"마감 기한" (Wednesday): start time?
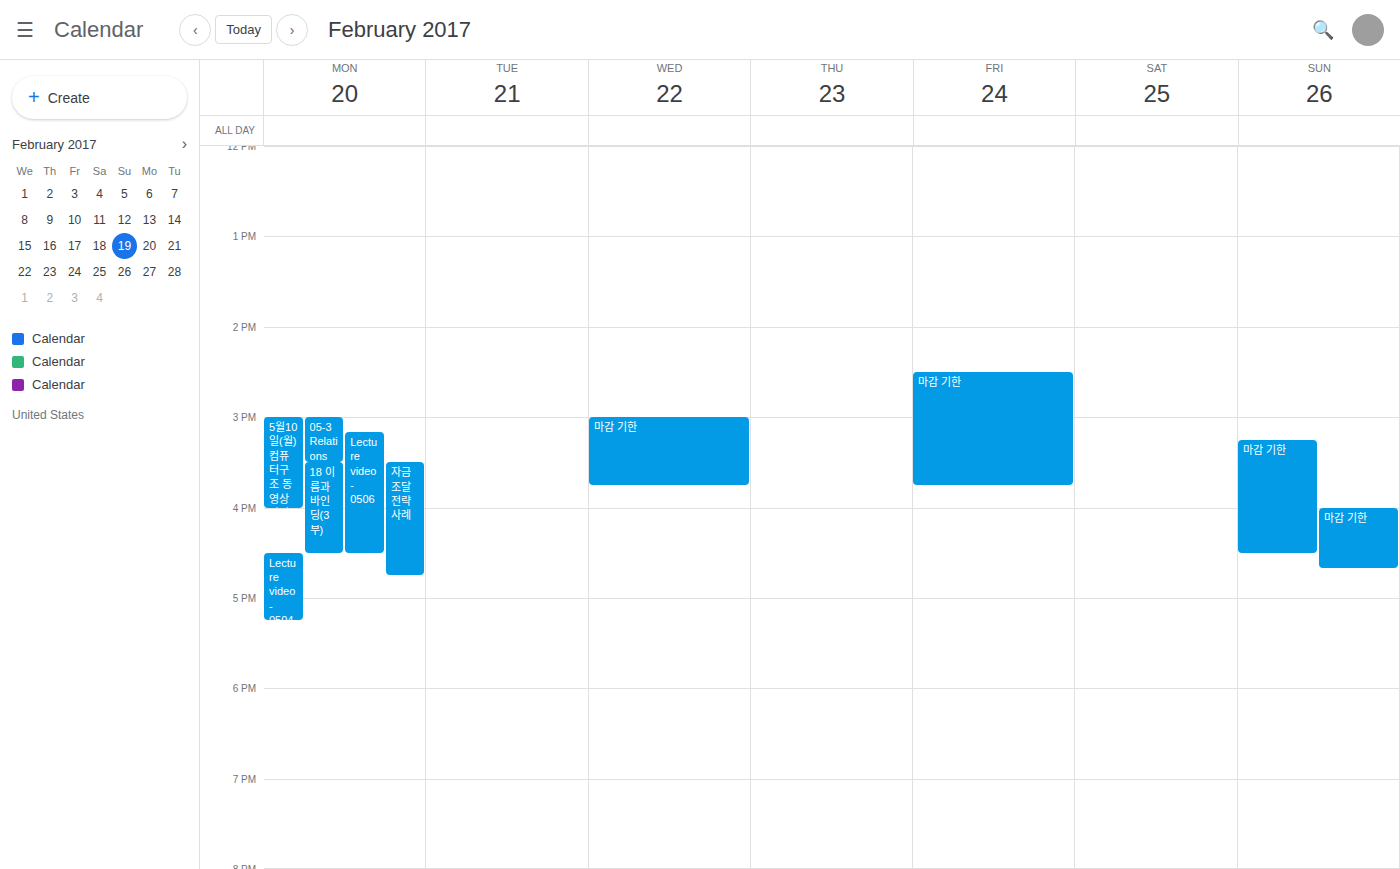
15:00